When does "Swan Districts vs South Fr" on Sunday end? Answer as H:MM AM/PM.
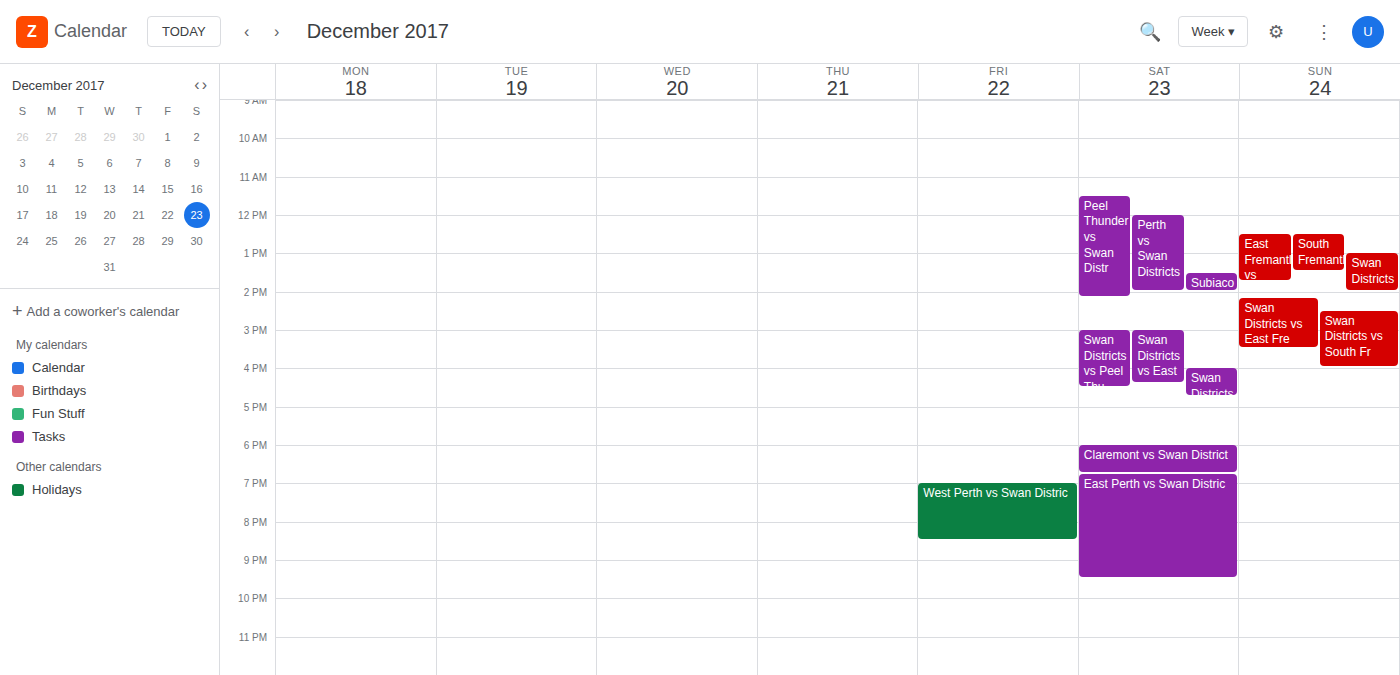
4:00 PM